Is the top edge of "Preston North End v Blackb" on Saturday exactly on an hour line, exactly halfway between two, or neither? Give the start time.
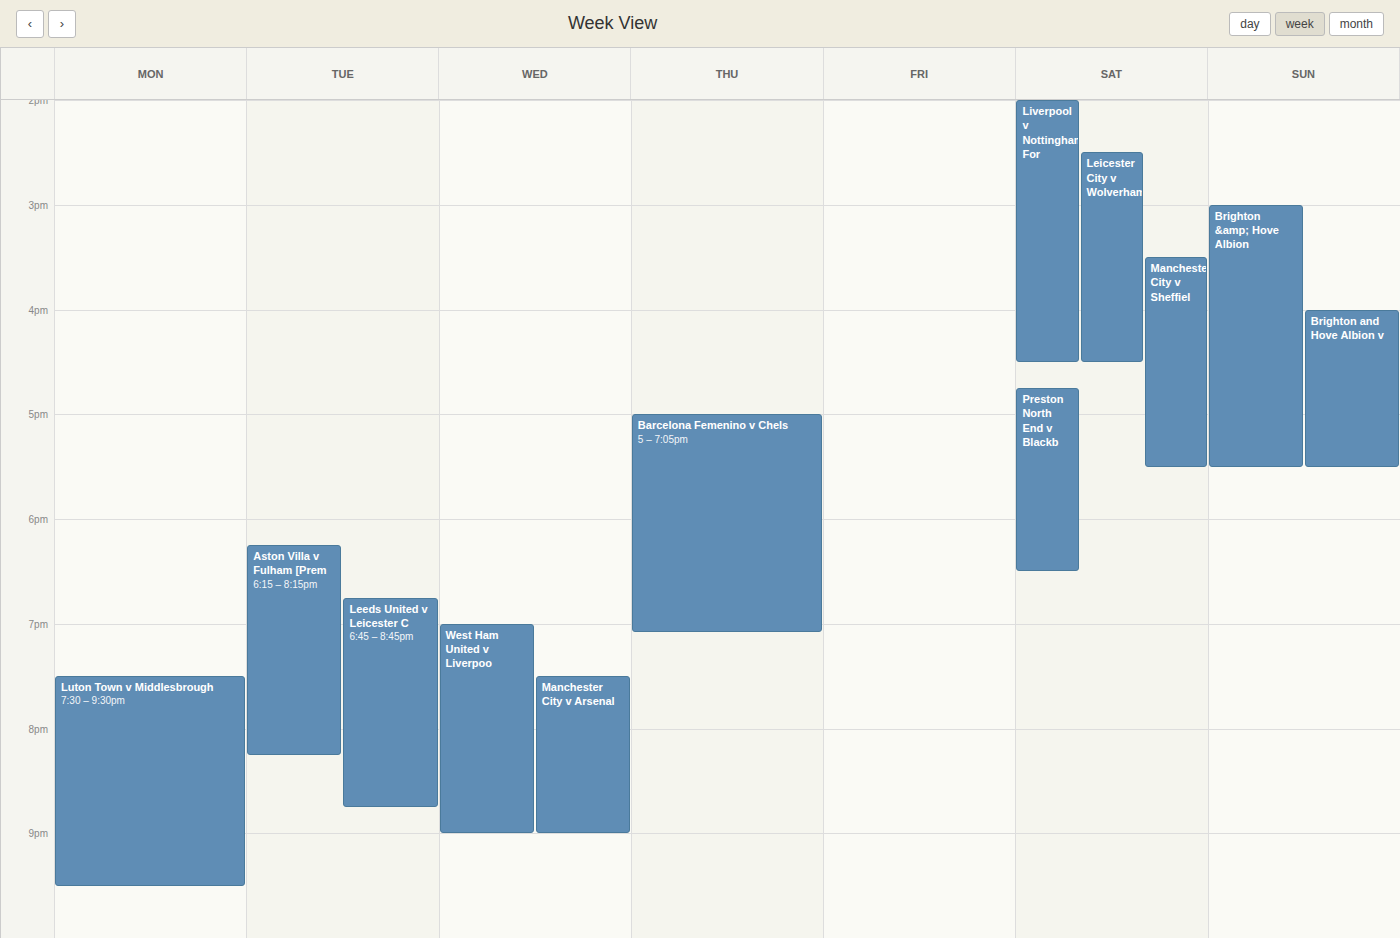
4:45 PM -- neither: three quarters of the way from the 4 PM line to the 5 PM line.